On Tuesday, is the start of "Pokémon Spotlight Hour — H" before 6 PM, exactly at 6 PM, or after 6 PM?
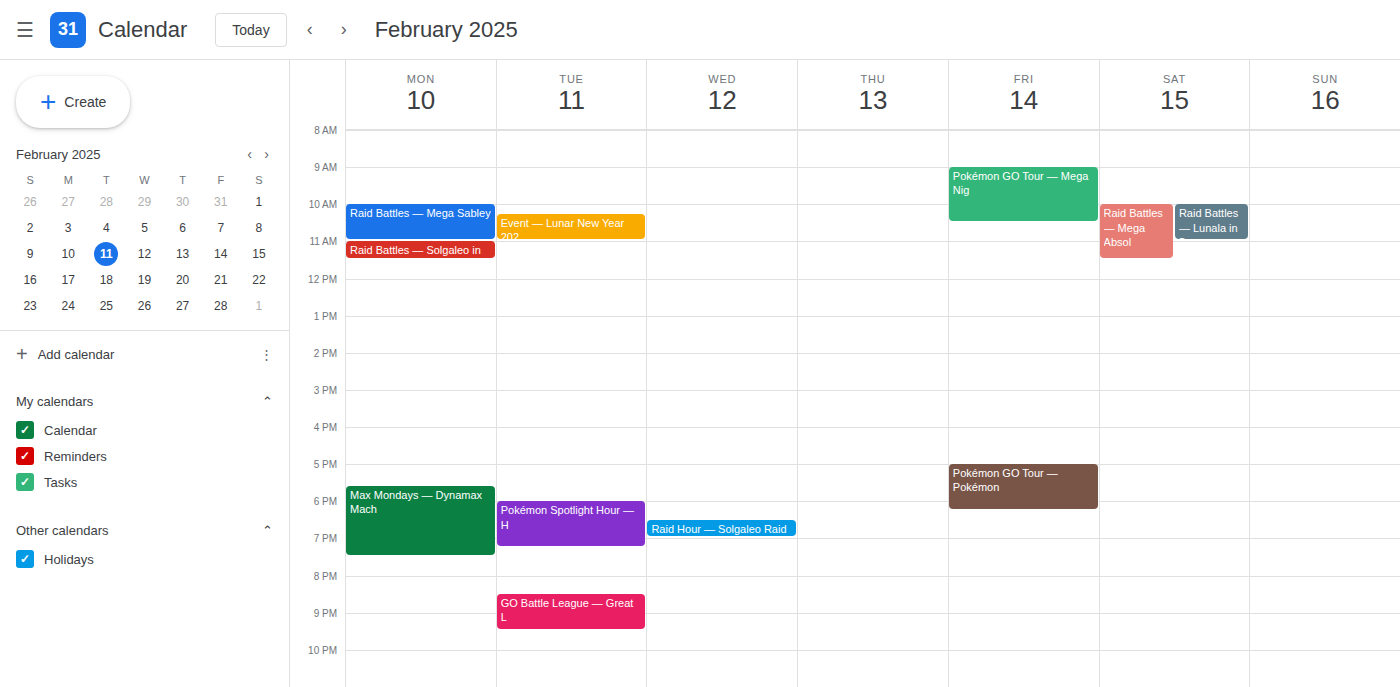
6:00 PM -- exactly at 6 PM, on the 6 PM line.